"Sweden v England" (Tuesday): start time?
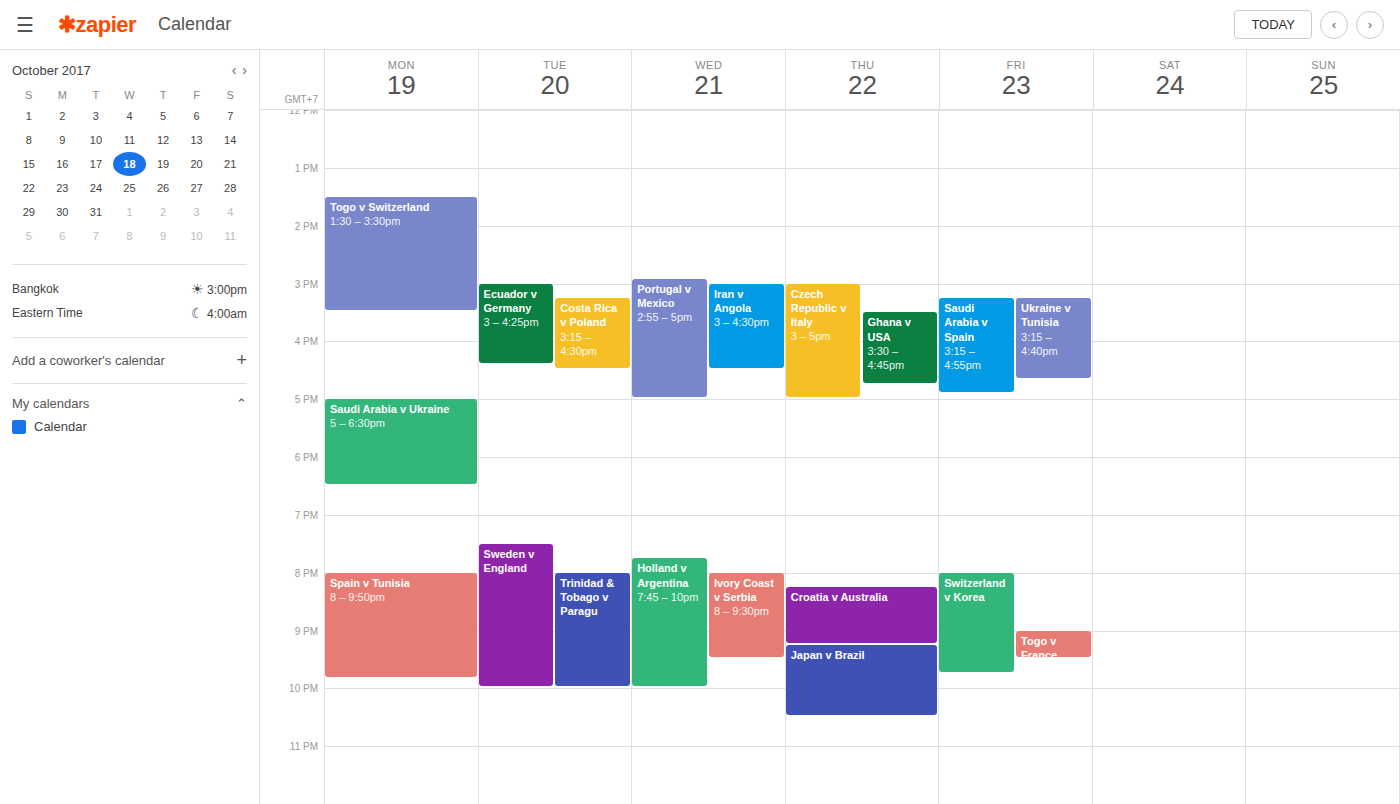
7:30 PM